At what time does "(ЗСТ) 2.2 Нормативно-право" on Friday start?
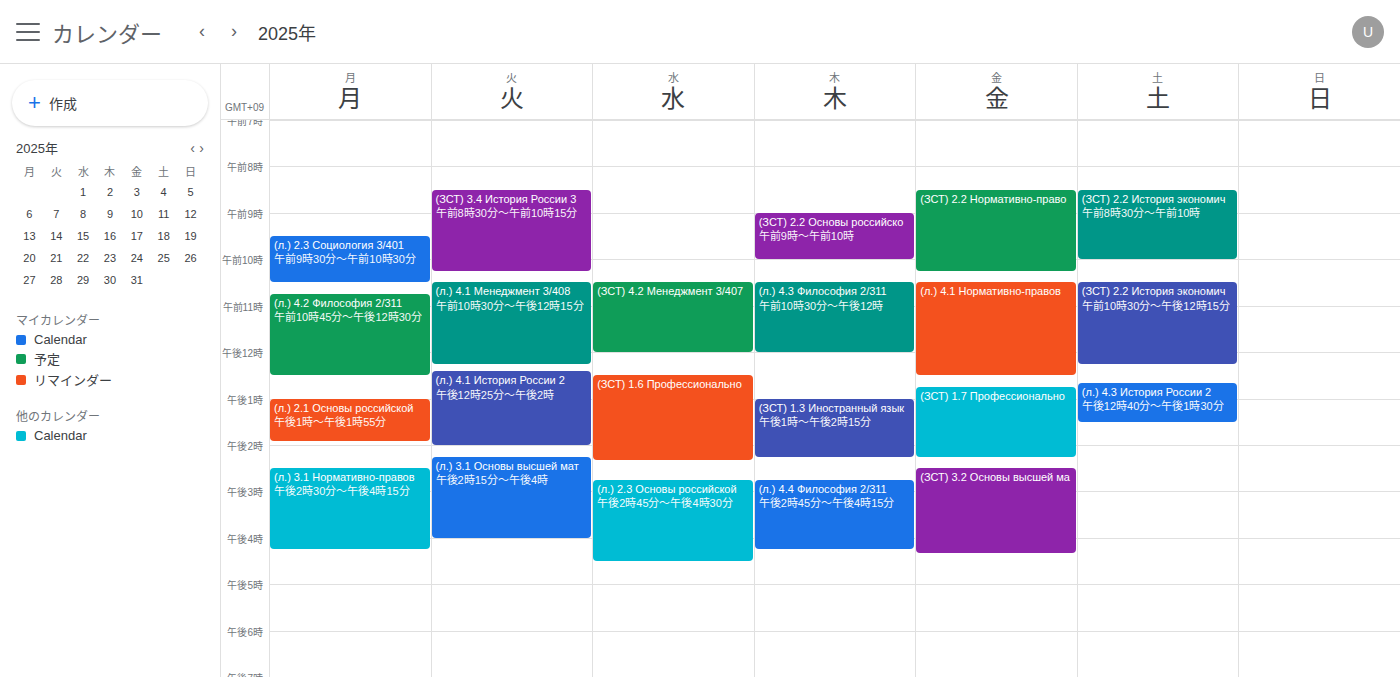
08:30